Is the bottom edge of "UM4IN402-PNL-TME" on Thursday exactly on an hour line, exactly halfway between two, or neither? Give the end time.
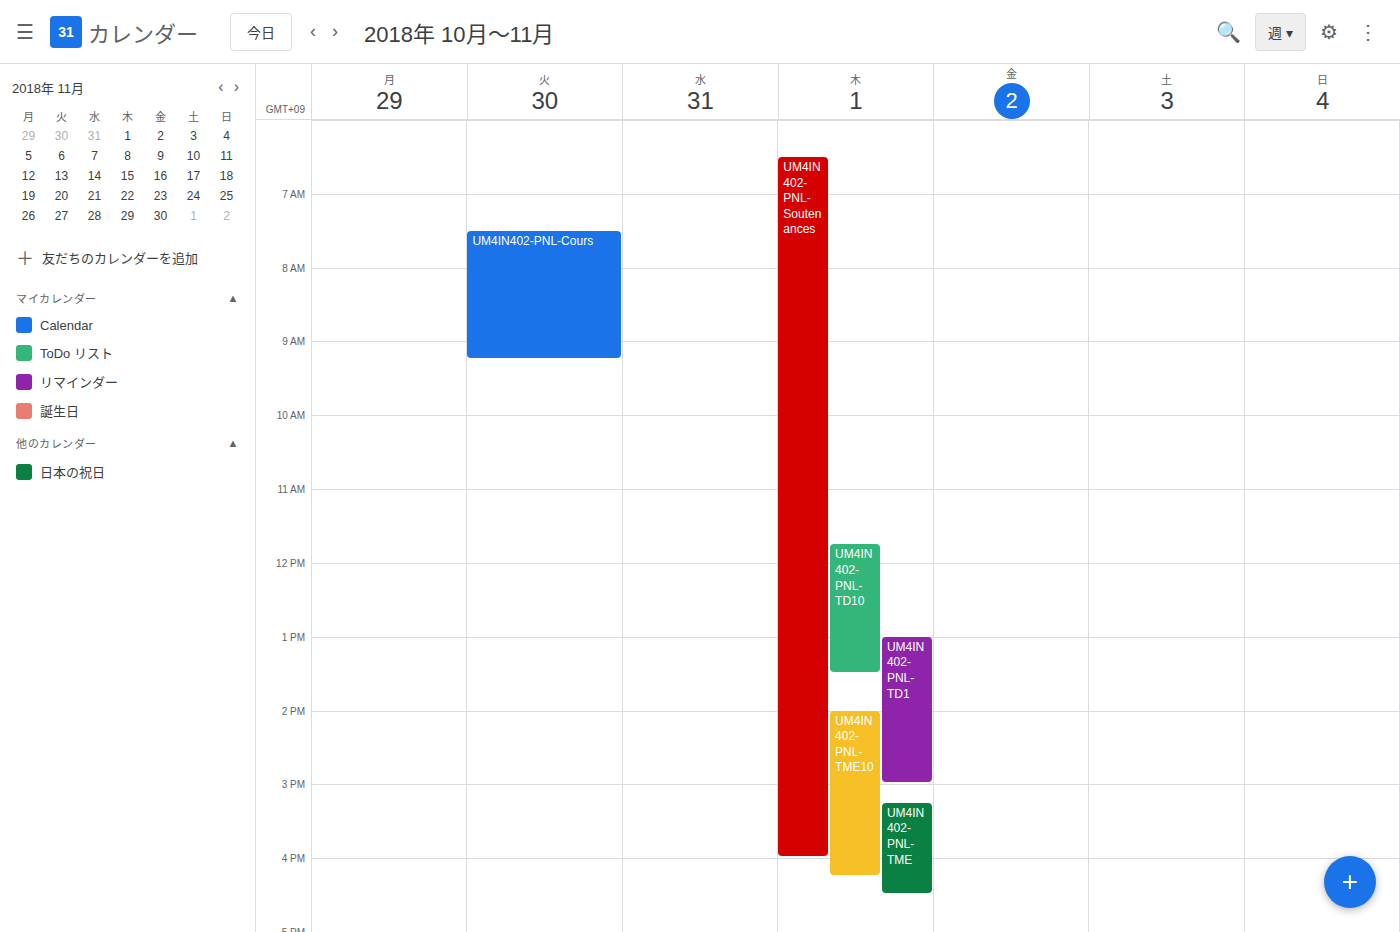
16:30 -- halfway between the 16:00 and 17:00 lines.